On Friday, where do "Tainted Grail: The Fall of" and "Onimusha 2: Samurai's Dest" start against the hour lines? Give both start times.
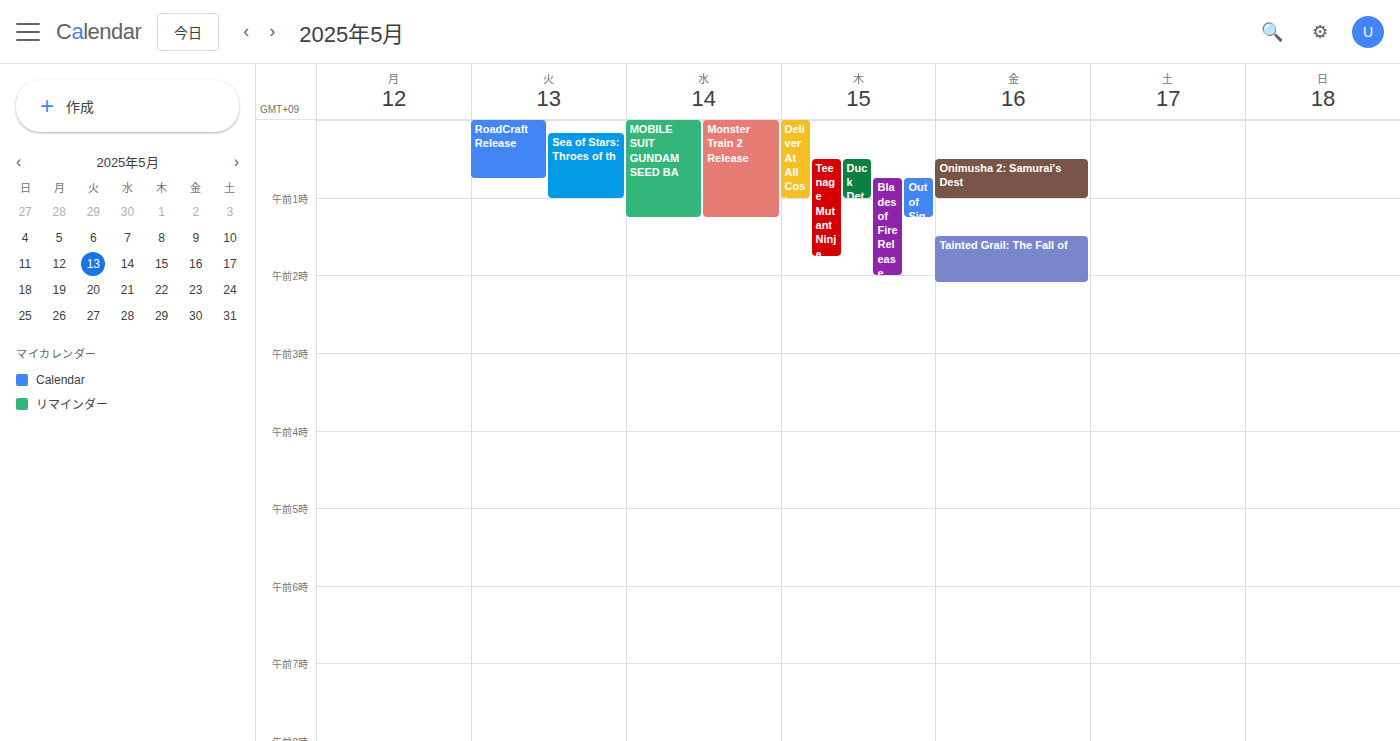
"Tainted Grail: The Fall of": 1:30 AM, halfway between the 1 AM and 2 AM lines. "Onimusha 2: Samurai's Dest": 12:30 AM, halfway between the 12 AM and 1 AM lines.